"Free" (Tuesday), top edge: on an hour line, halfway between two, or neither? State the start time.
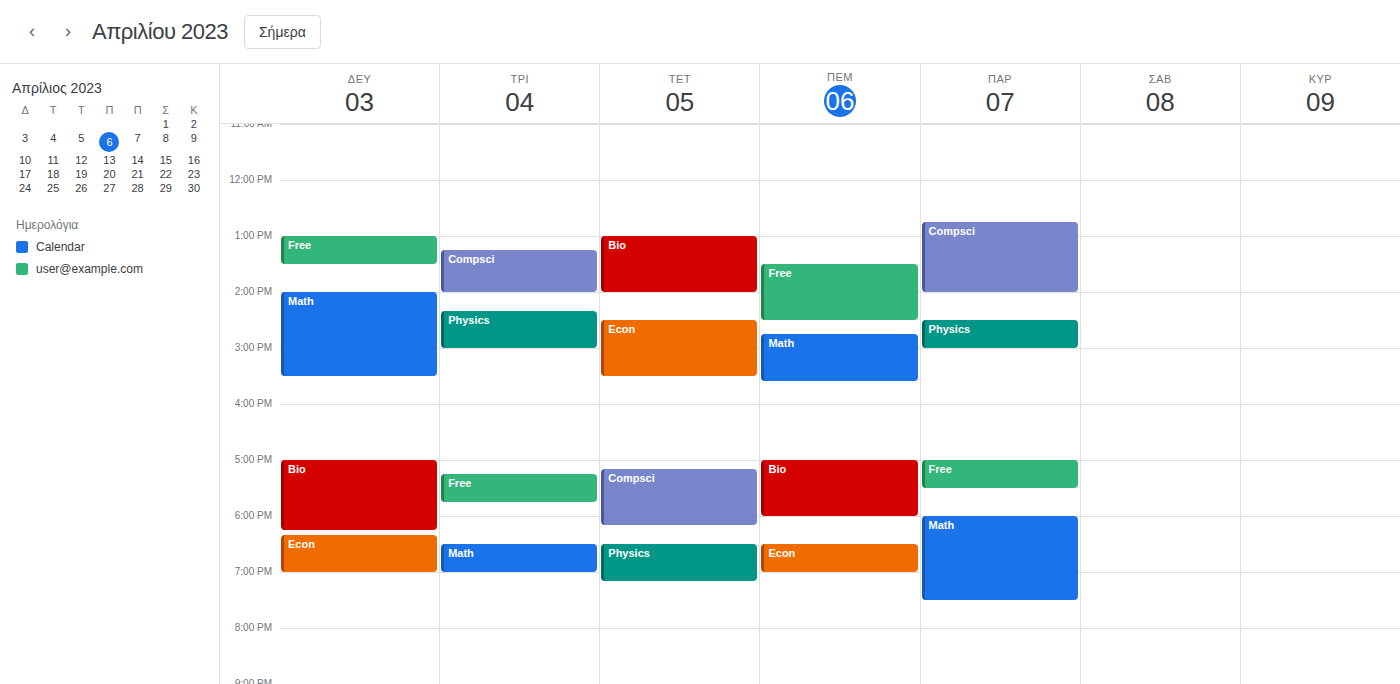
5:15 PM -- neither: a quarter of the way from the 5 PM line to the 6 PM line.